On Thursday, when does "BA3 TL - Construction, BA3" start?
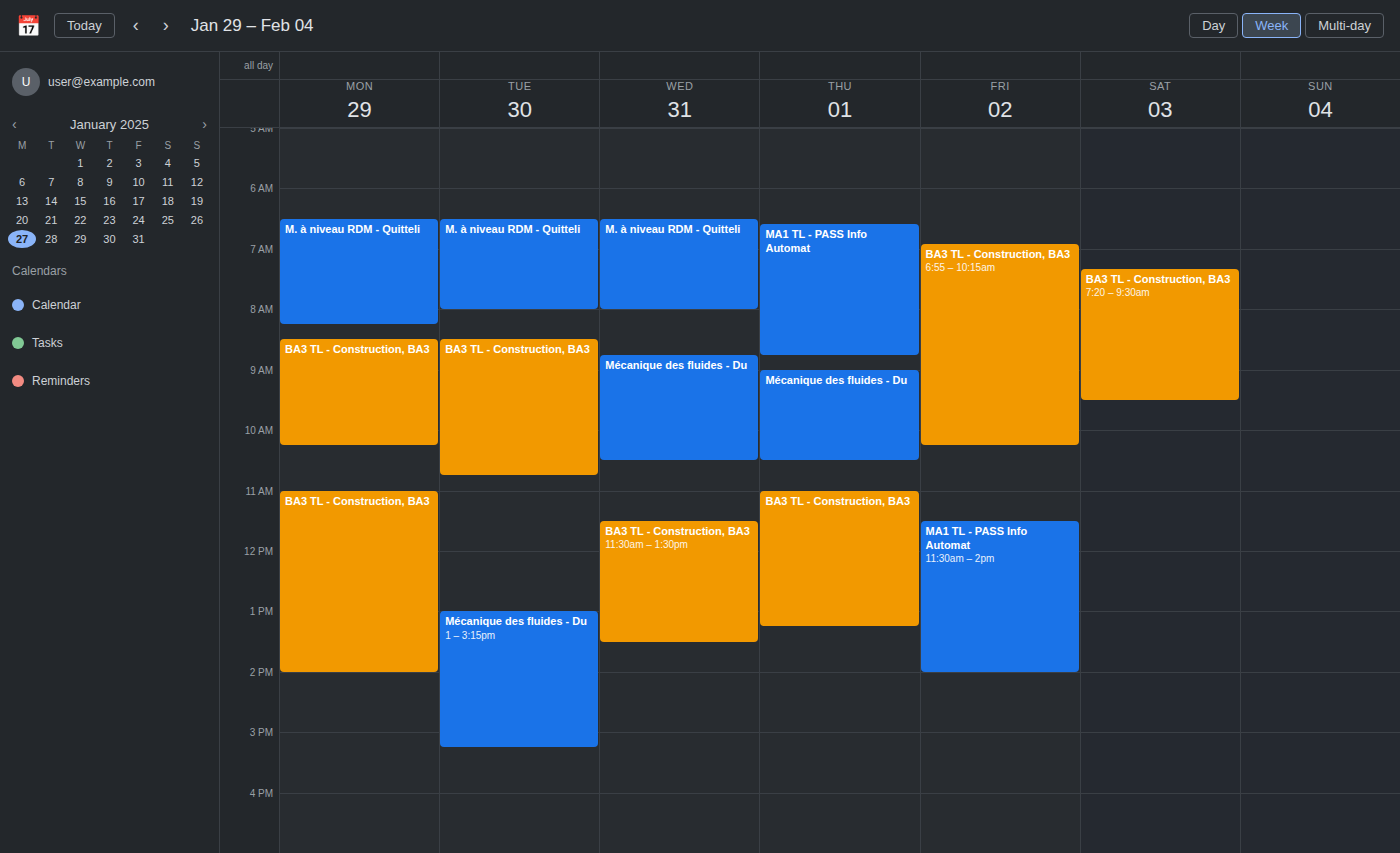
11:00 AM